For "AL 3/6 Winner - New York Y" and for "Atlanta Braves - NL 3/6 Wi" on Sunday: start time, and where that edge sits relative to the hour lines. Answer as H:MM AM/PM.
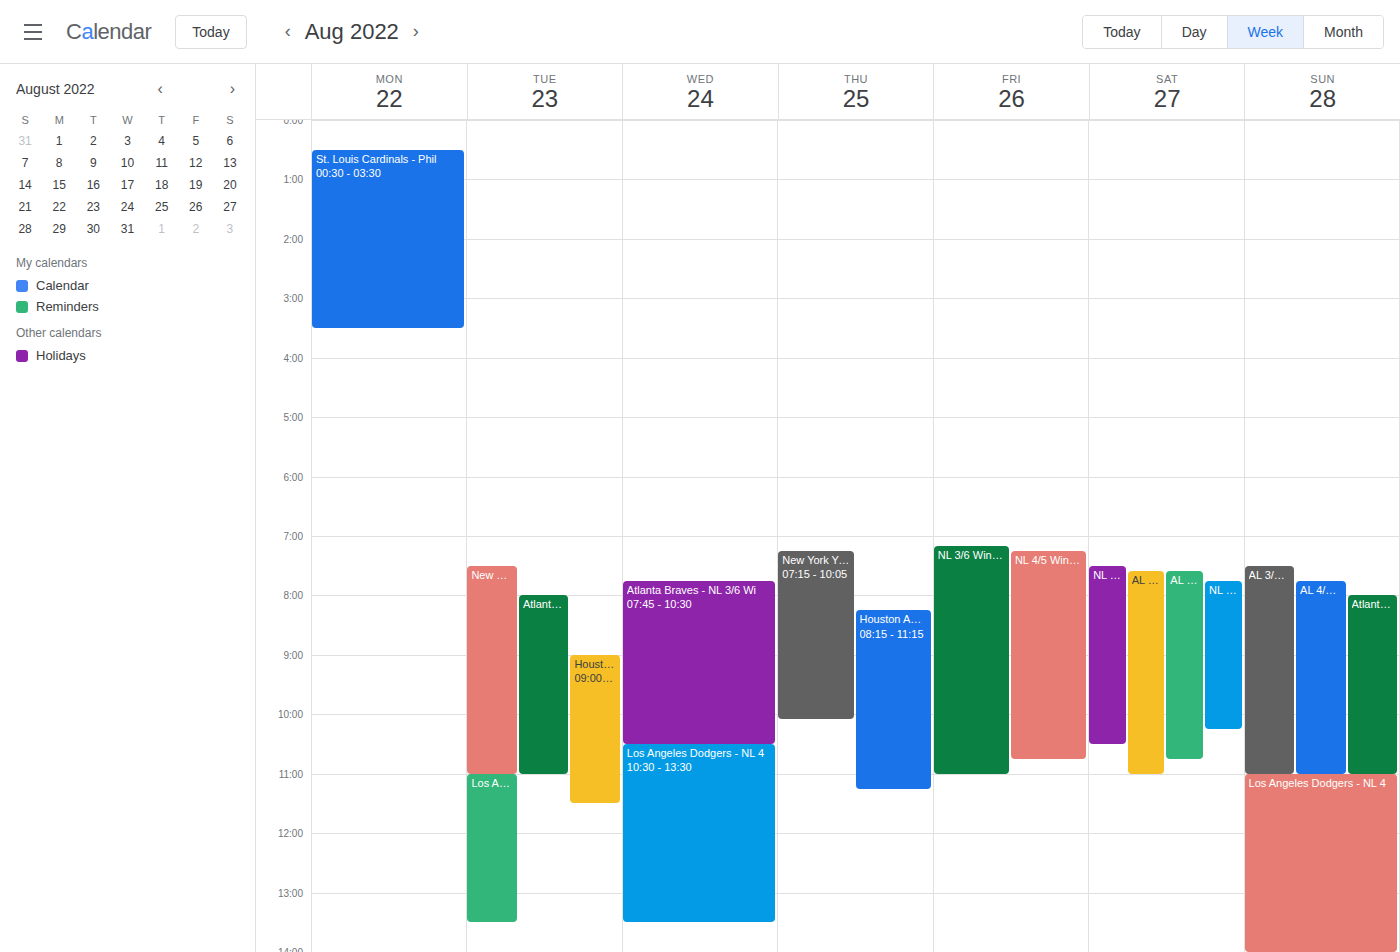
"AL 3/6 Winner - New York Y": 7:30 AM, halfway between the 7 AM and 8 AM lines. "Atlanta Braves - NL 3/6 Wi": 8:00 AM, exactly on the 8 AM line.